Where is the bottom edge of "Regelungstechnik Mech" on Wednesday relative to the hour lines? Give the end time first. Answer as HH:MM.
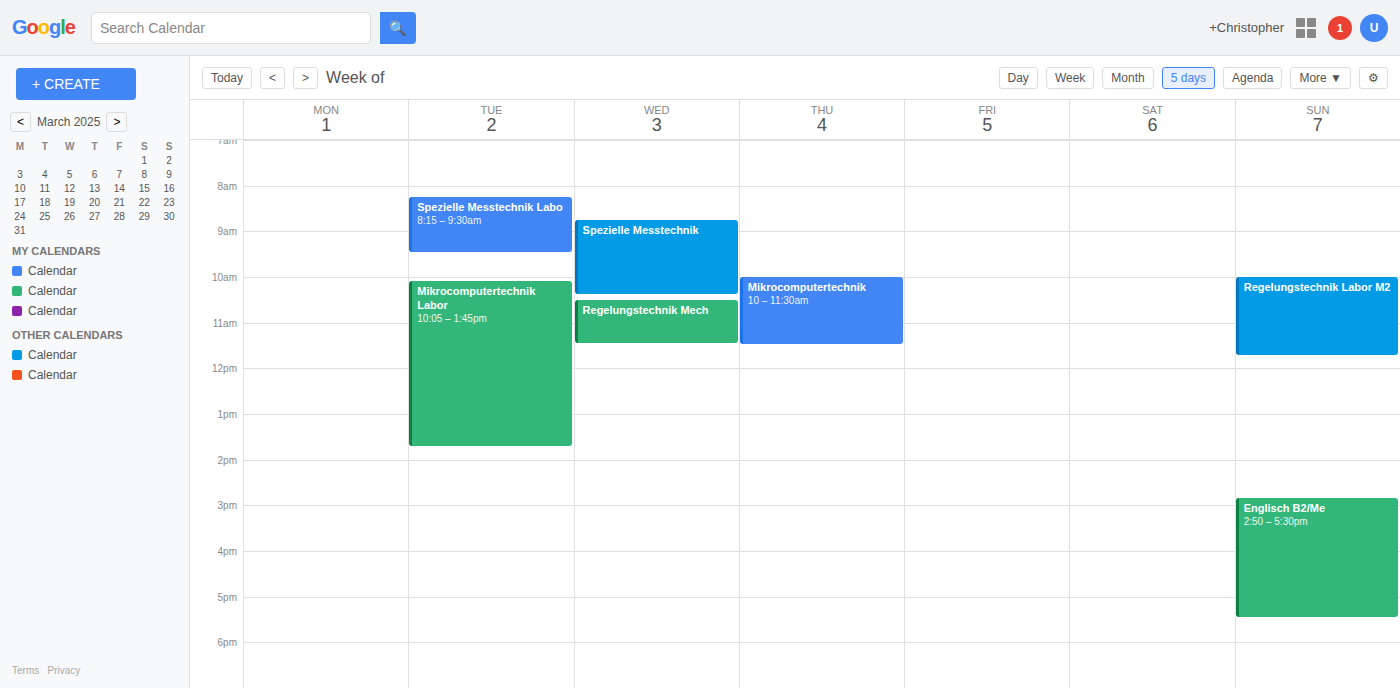
11:30 -- halfway between the 11:00 and 12:00 lines.